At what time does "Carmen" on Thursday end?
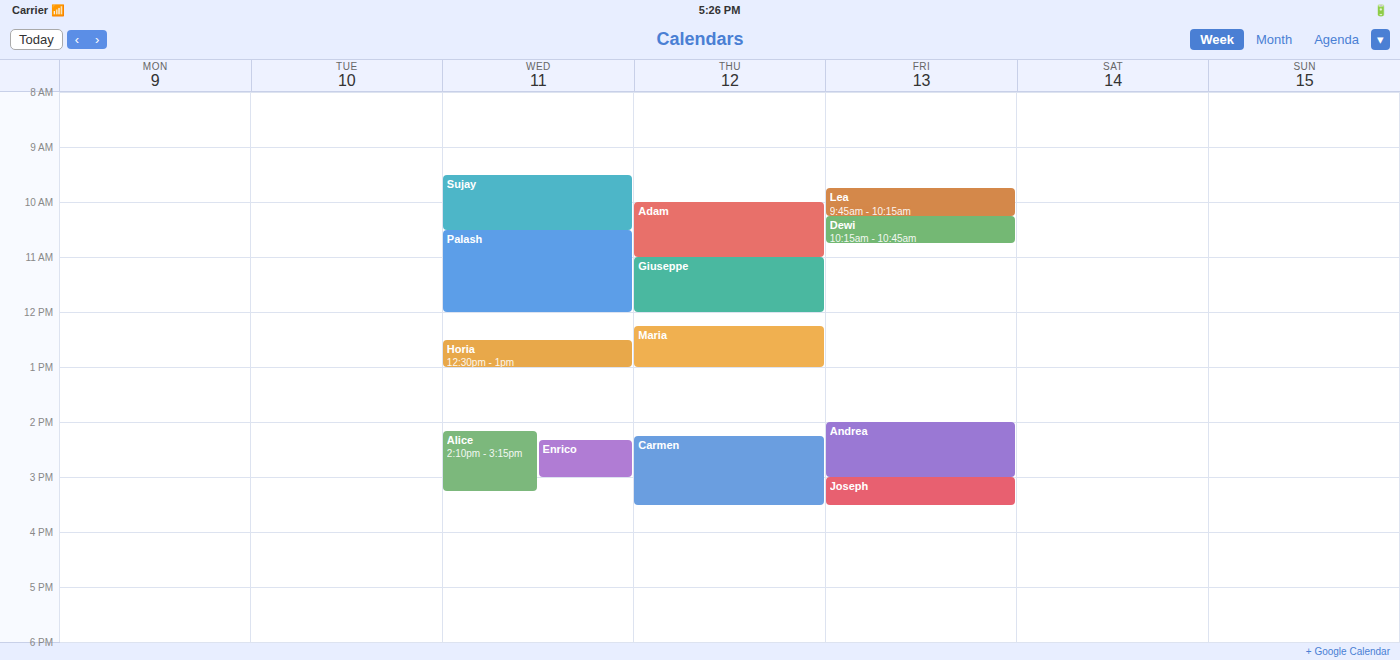
3:30 PM